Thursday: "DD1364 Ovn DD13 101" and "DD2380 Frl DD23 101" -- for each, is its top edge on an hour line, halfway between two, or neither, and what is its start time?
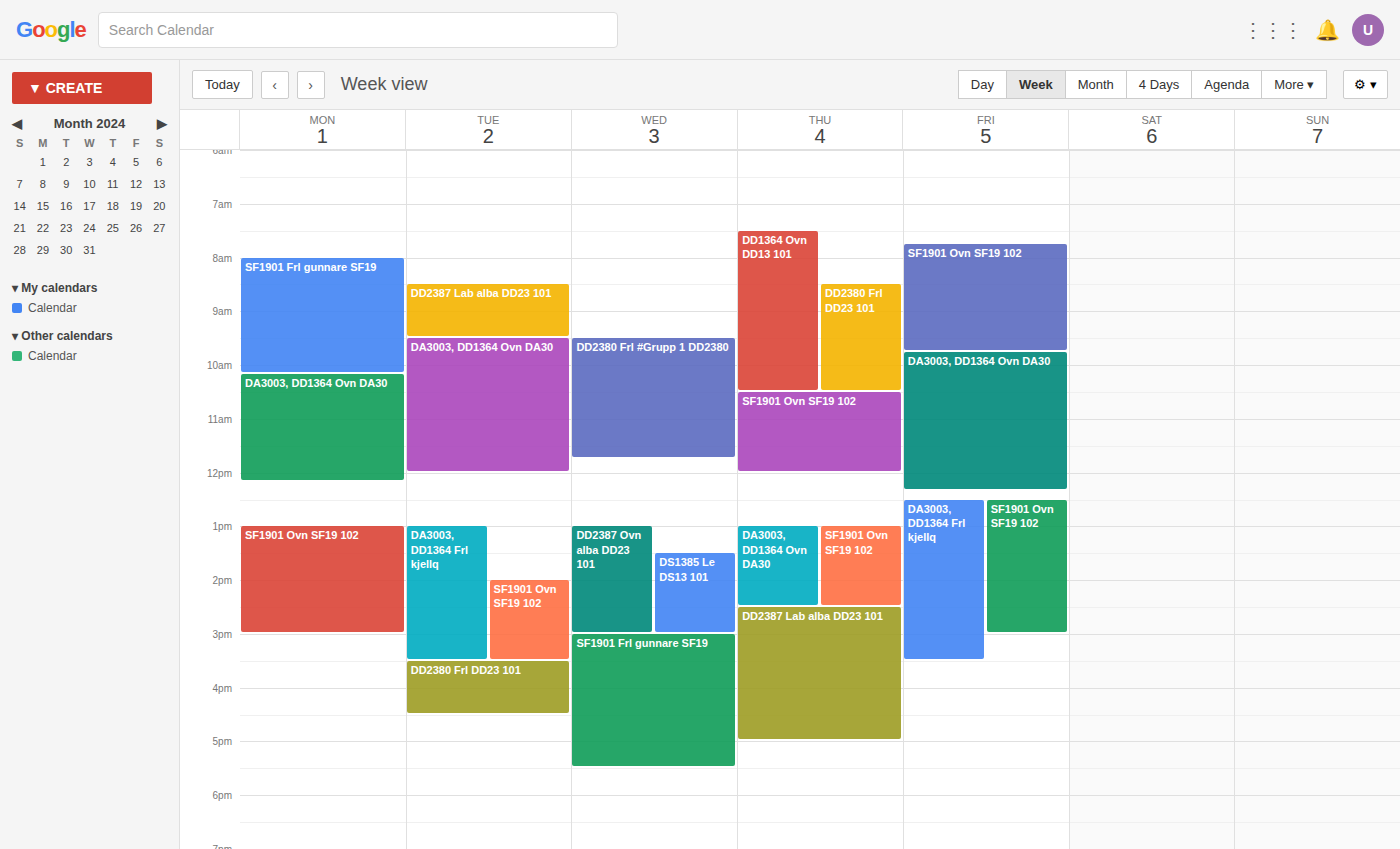
"DD1364 Ovn DD13 101": 7:30 AM, halfway between the 7 AM and 8 AM lines. "DD2380 Frl DD23 101": 8:30 AM, halfway between the 8 AM and 9 AM lines.